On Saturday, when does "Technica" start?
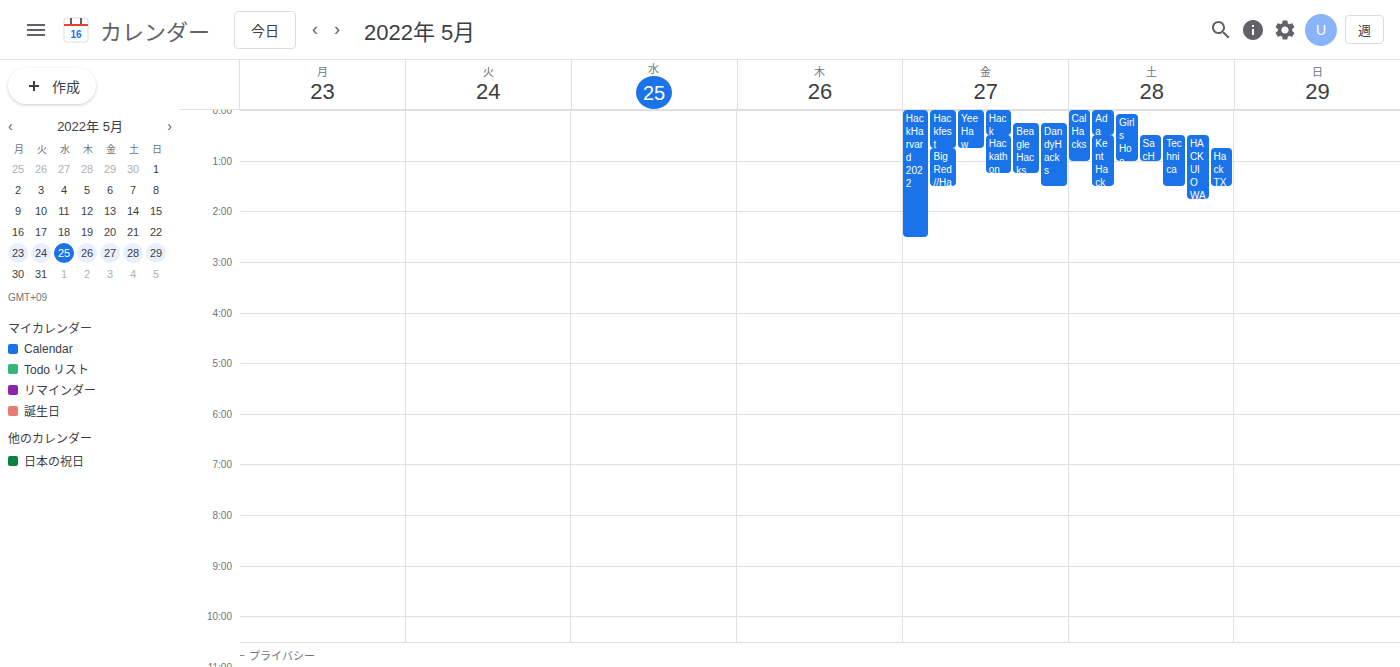
12:30 AM